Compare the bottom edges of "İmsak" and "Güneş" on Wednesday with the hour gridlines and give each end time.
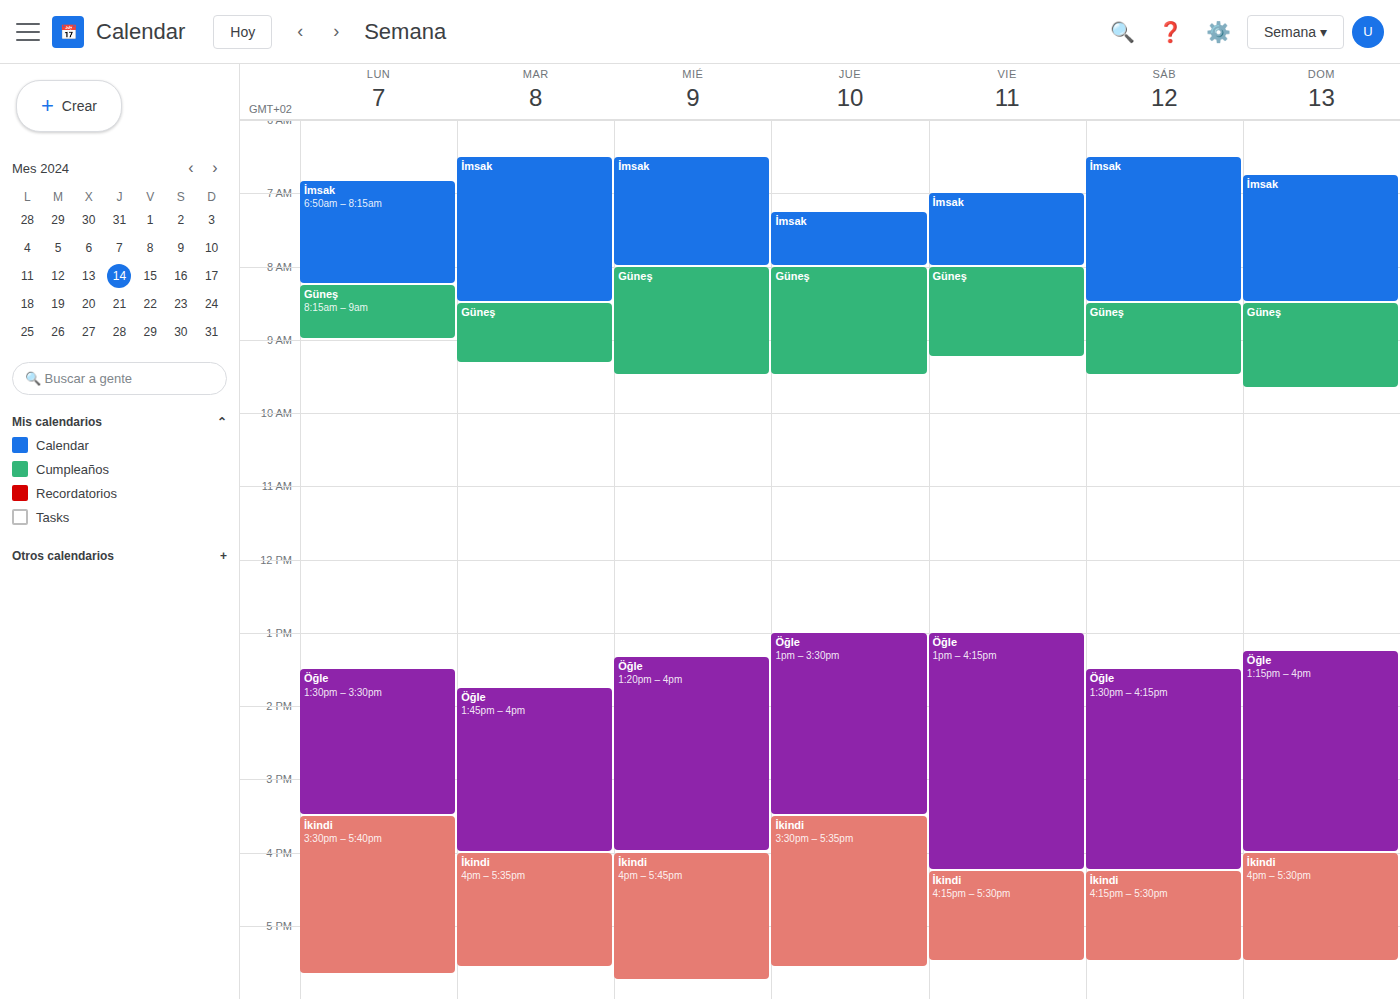
"İmsak": 8:00 AM, exactly on the 8 AM line. "Güneş": 9:30 AM, halfway between the 9 AM and 10 AM lines.